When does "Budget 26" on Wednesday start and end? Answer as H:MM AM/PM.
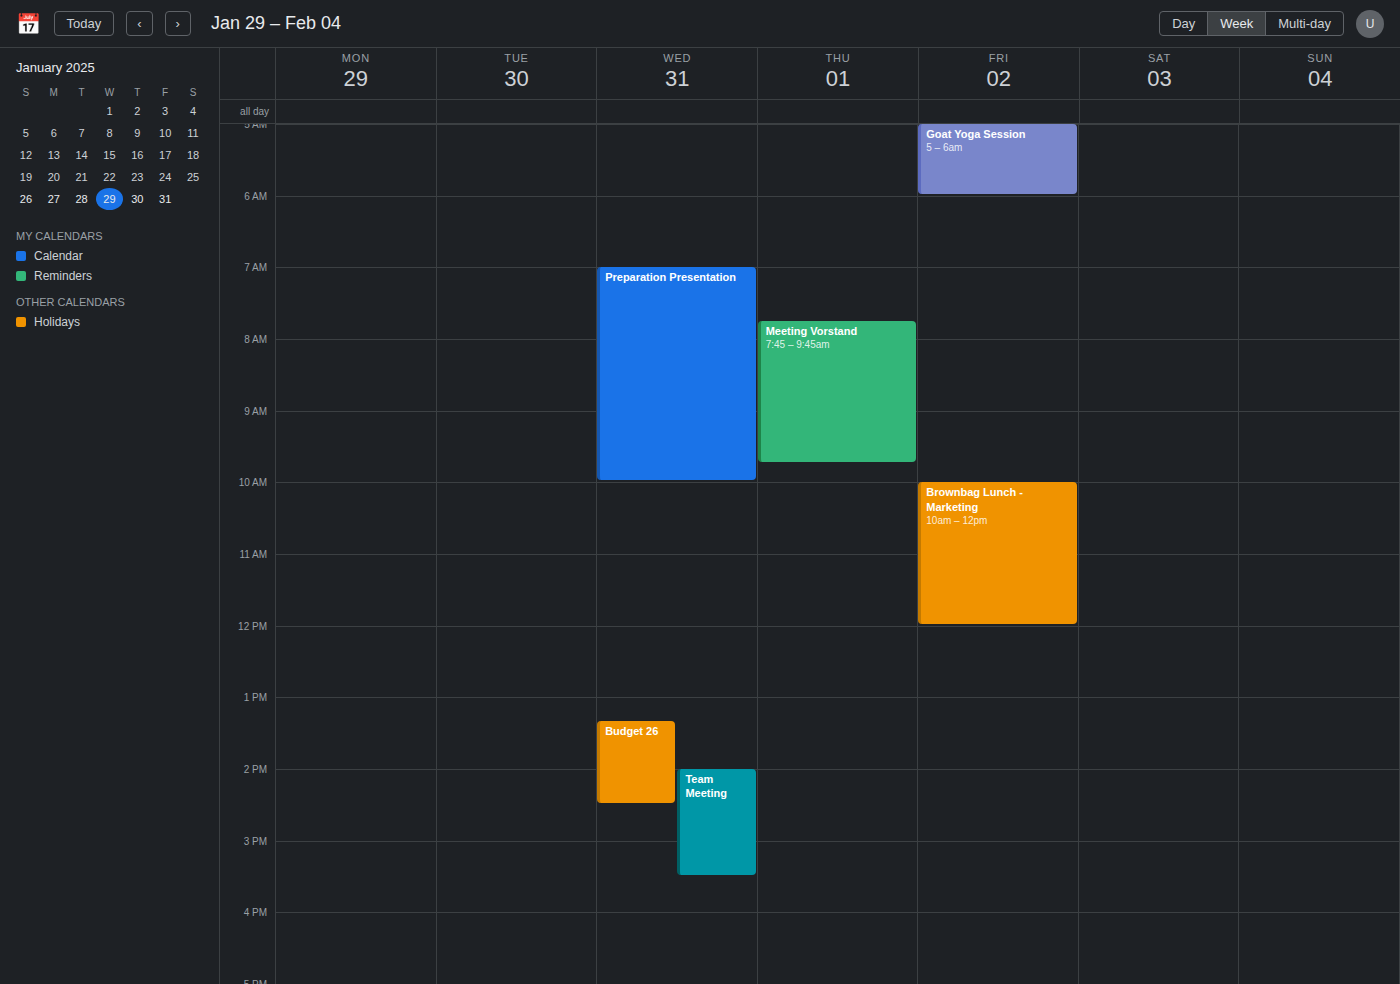
1:20 PM to 2:30 PM